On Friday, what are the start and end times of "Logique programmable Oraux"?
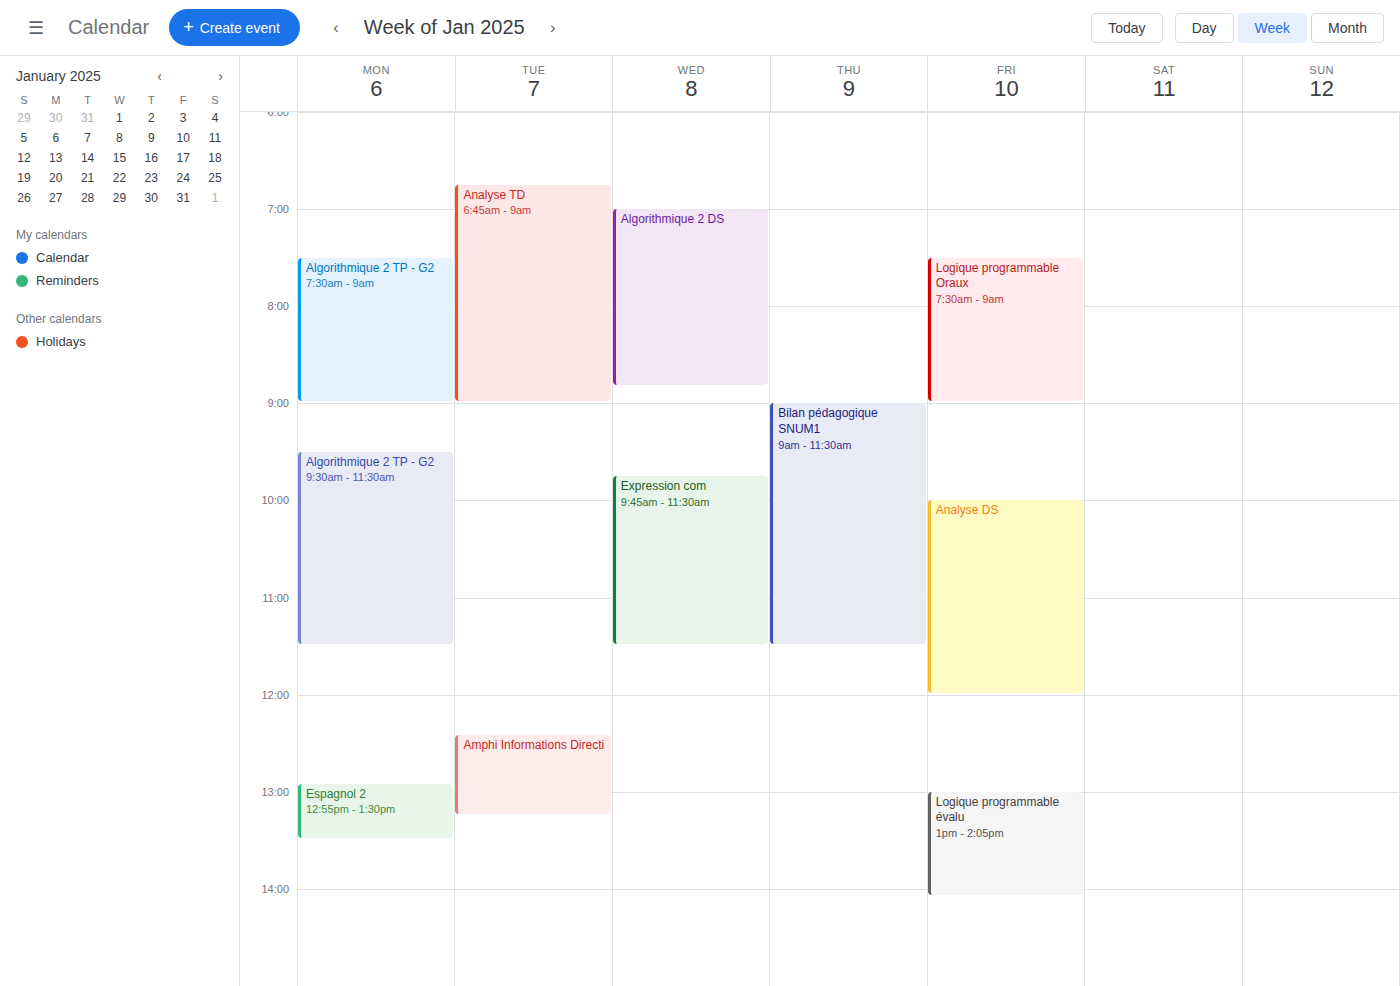
7:30 AM to 9:00 AM